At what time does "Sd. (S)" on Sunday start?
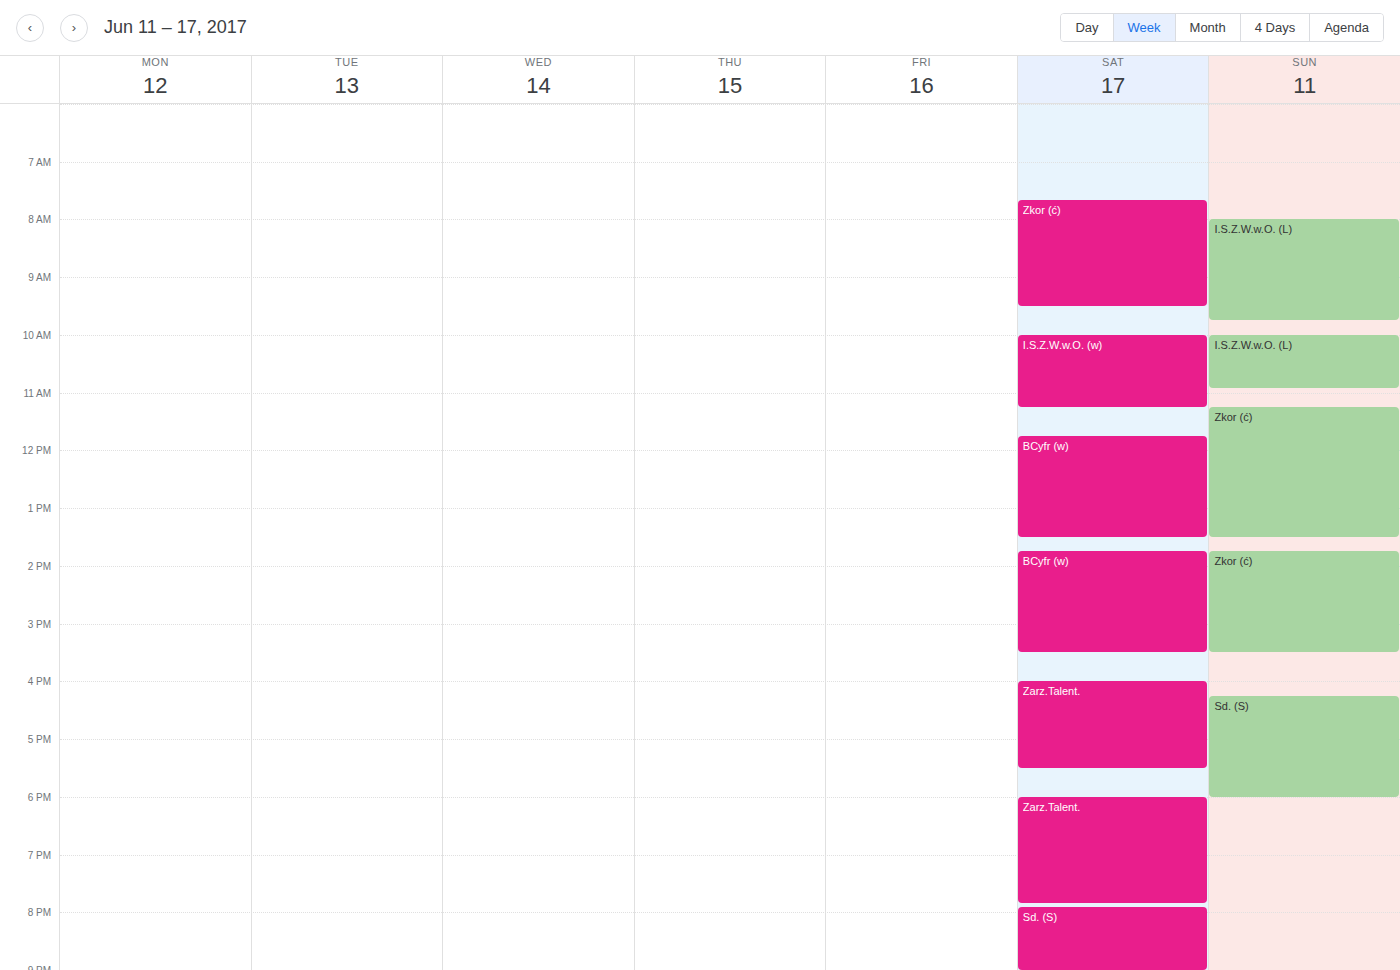
4:15 PM